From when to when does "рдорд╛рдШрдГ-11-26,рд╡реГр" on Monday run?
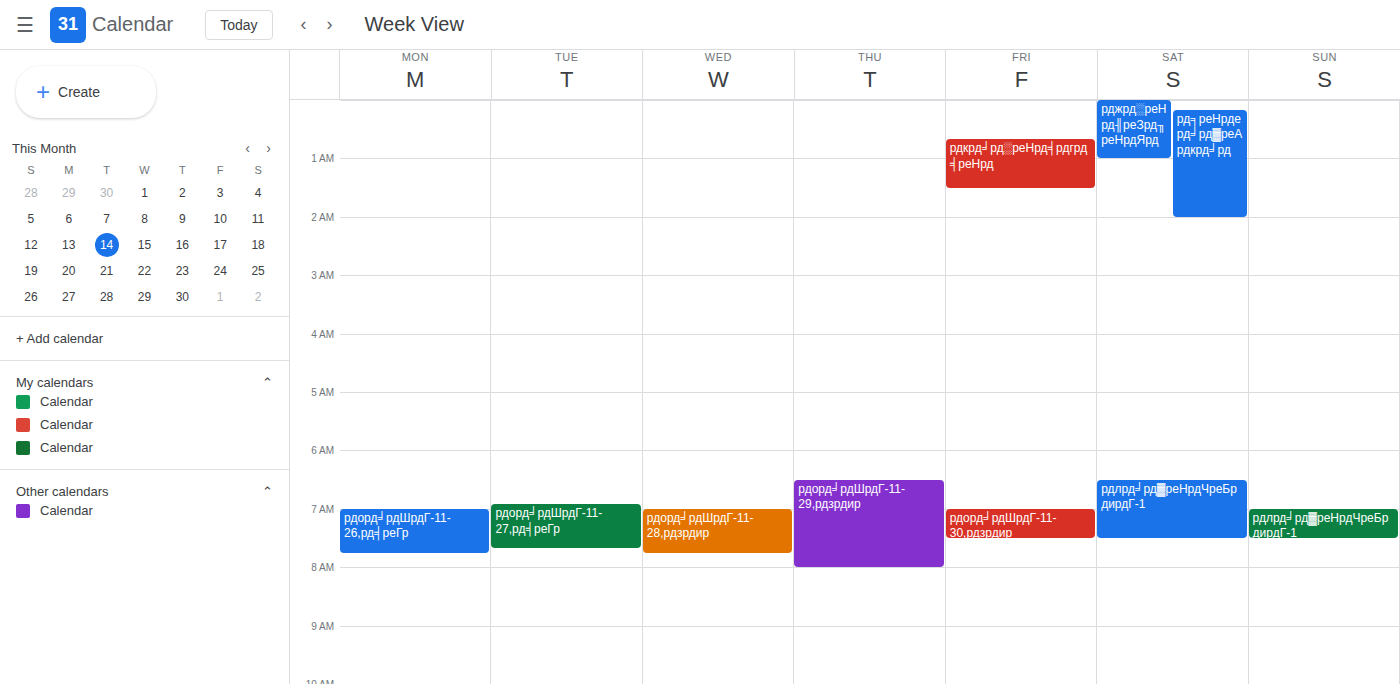
7:00 AM to 7:45 AM